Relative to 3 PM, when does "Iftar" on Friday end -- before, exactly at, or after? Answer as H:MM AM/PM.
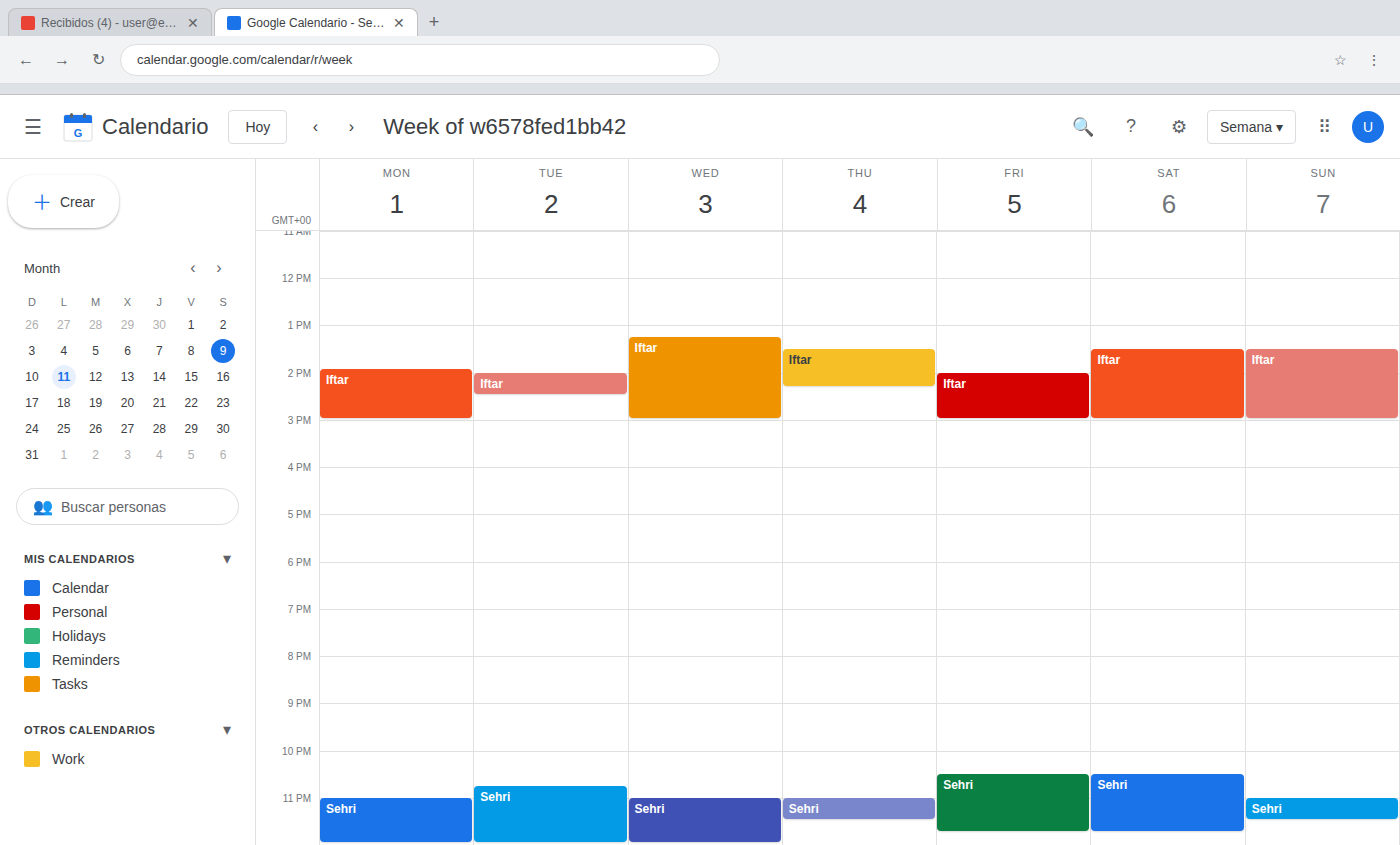
3:00 PM -- exactly at 3 PM, on the 3 PM line.